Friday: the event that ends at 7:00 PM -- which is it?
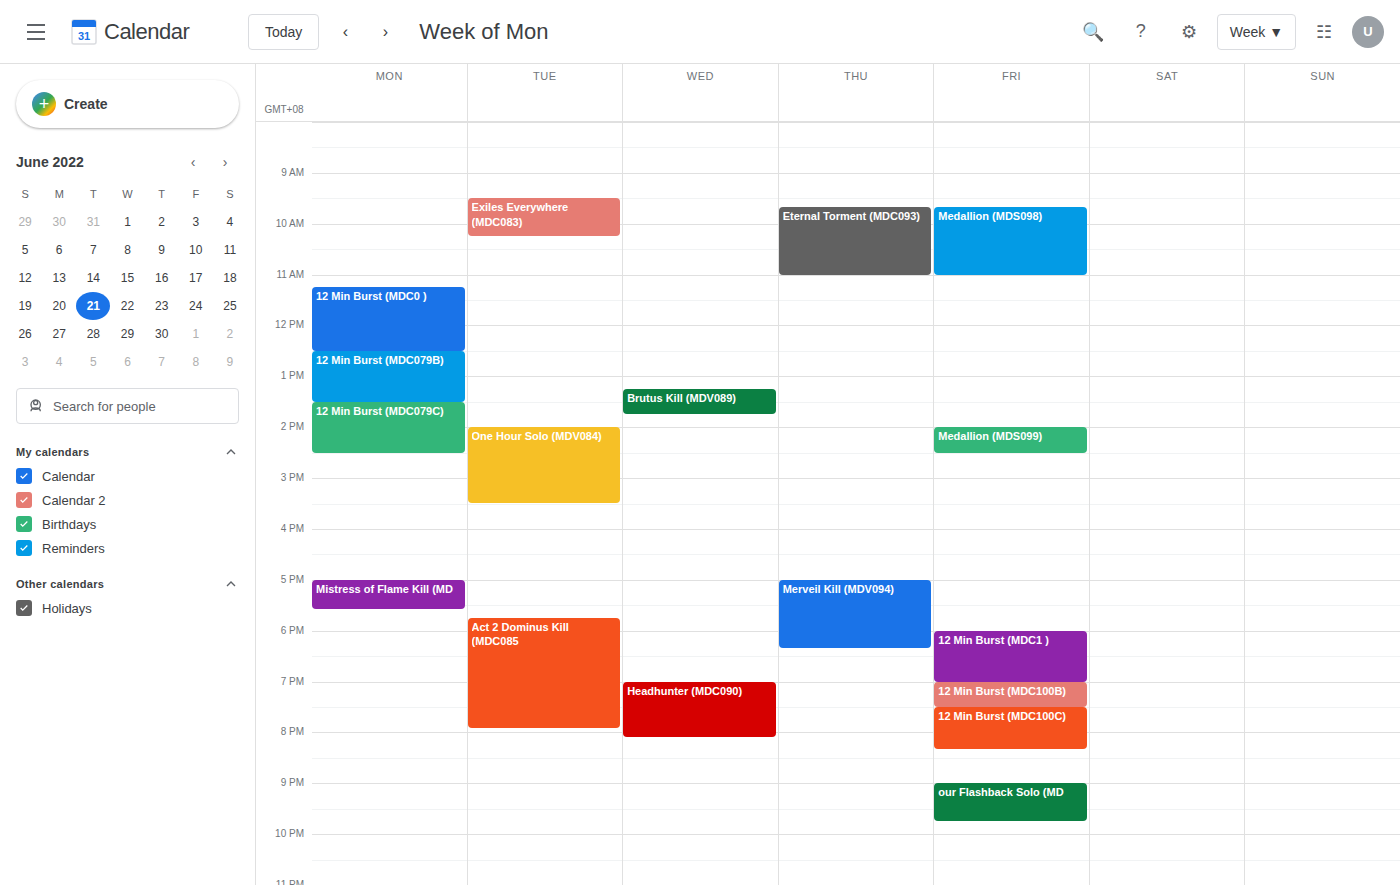
"12 Min Burst (MDC1 )"